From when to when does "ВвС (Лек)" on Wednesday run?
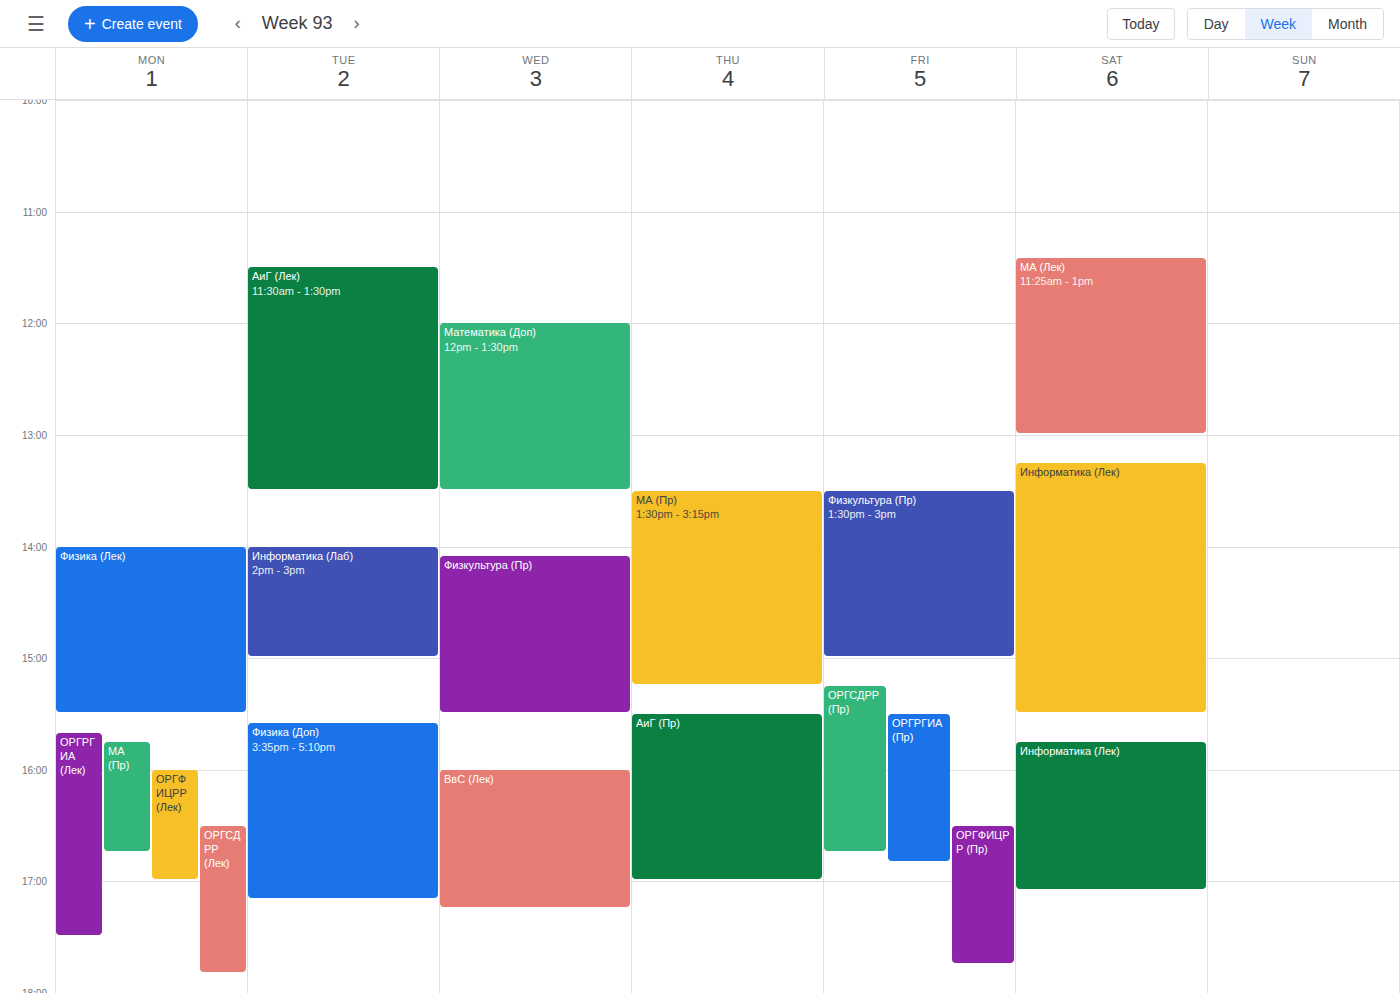
4:00 PM to 5:15 PM